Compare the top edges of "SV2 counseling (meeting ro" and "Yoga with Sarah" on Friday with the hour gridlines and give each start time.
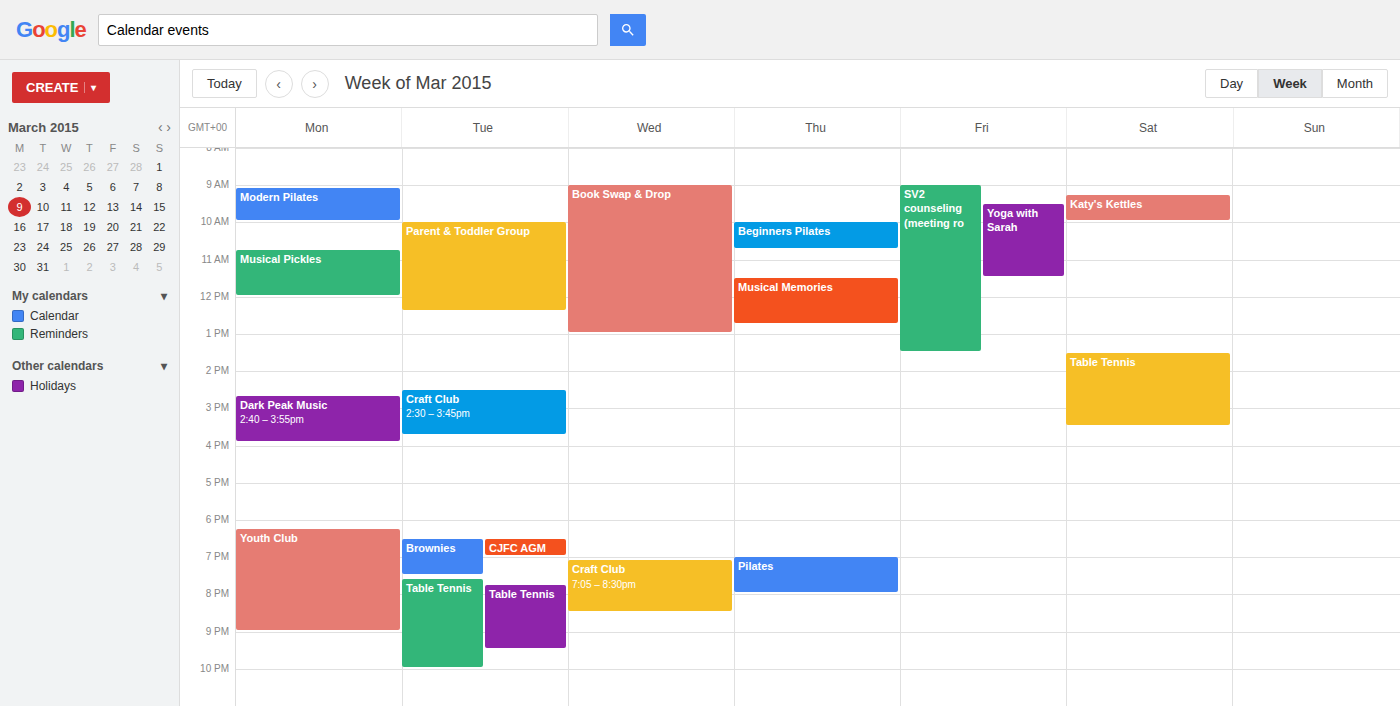
"SV2 counseling (meeting ro": 9:00 AM, exactly on the 9 AM line. "Yoga with Sarah": 9:30 AM, halfway between the 9 AM and 10 AM lines.